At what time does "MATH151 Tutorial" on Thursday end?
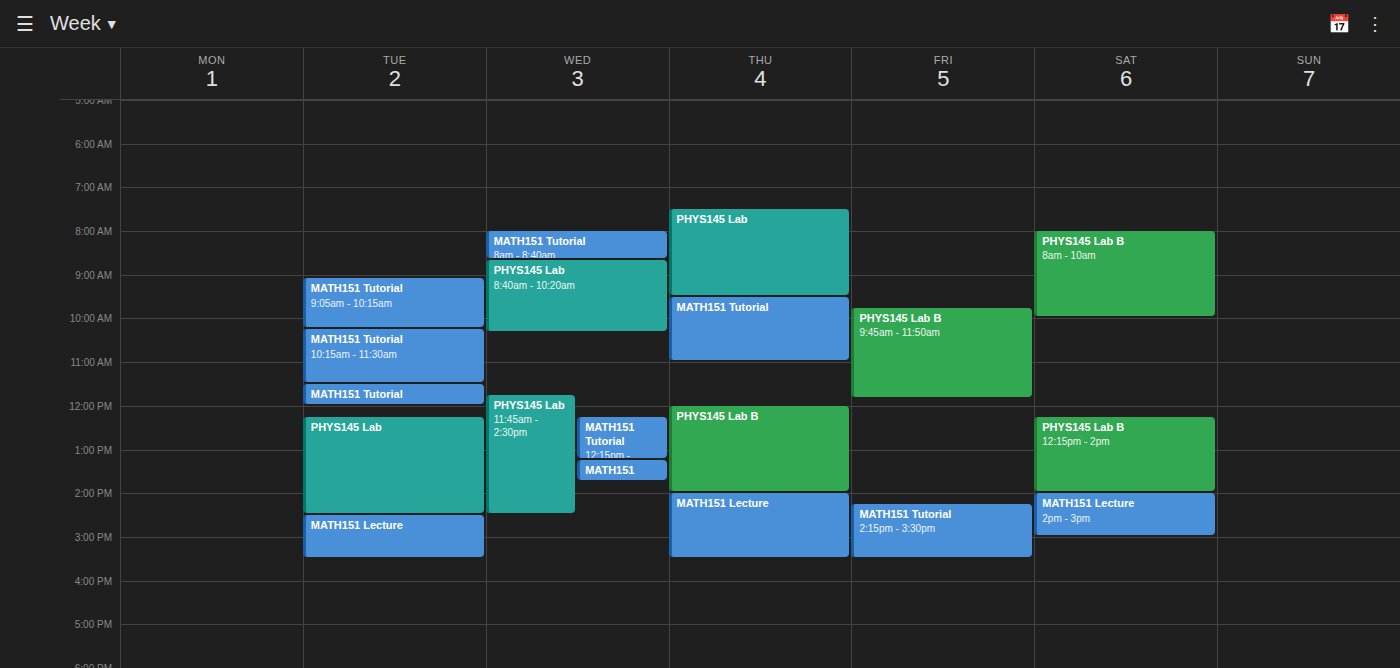
11:00 AM